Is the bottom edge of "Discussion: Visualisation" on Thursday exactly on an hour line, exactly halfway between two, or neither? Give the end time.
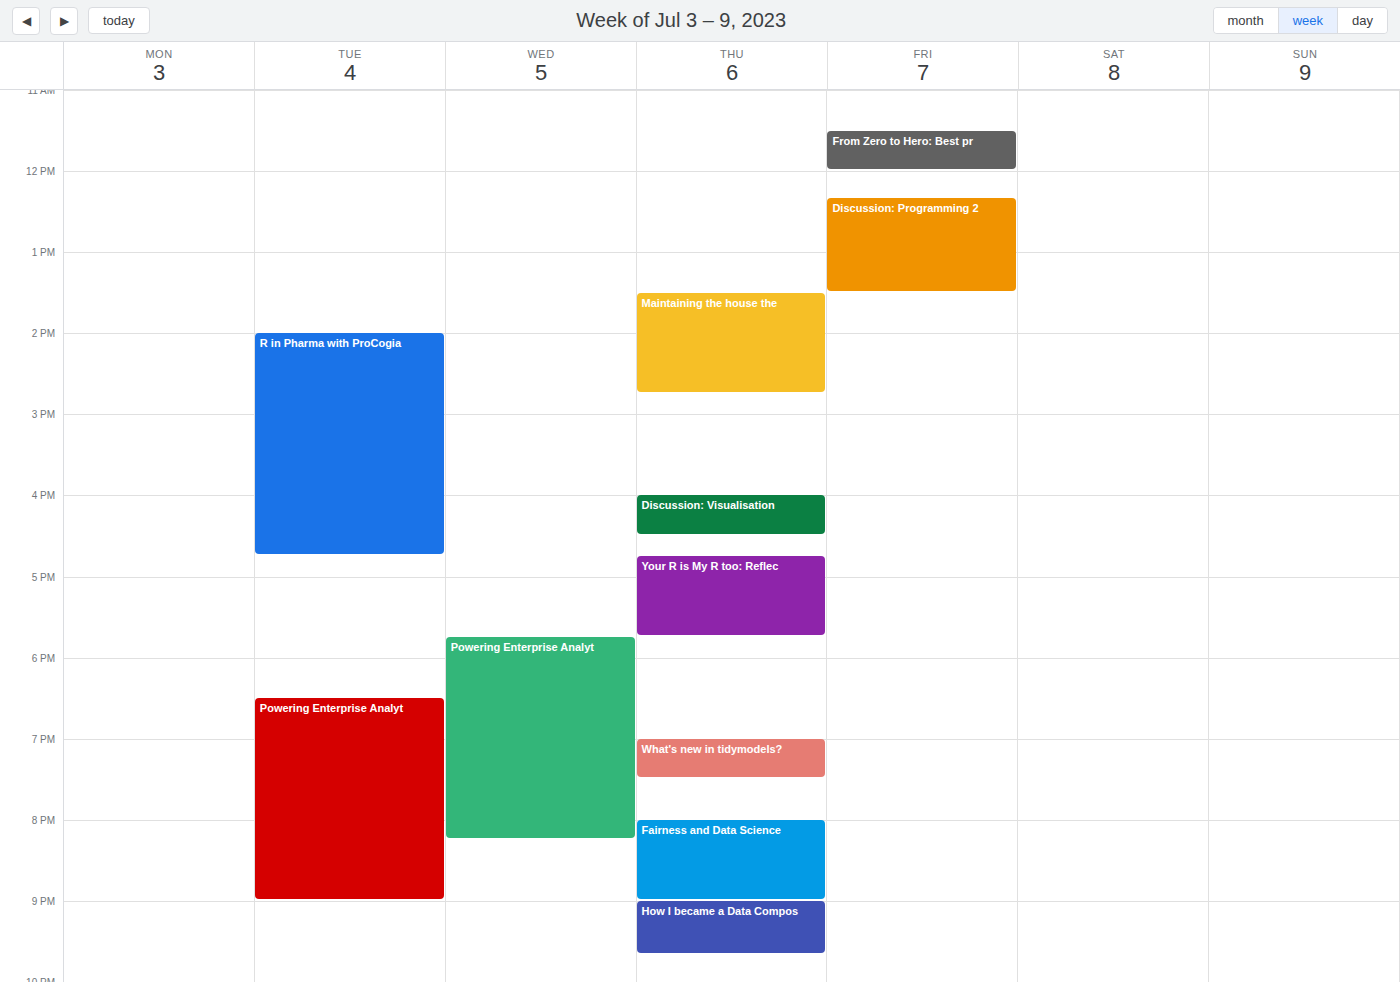
4:30 PM -- halfway between the 4 PM and 5 PM lines.